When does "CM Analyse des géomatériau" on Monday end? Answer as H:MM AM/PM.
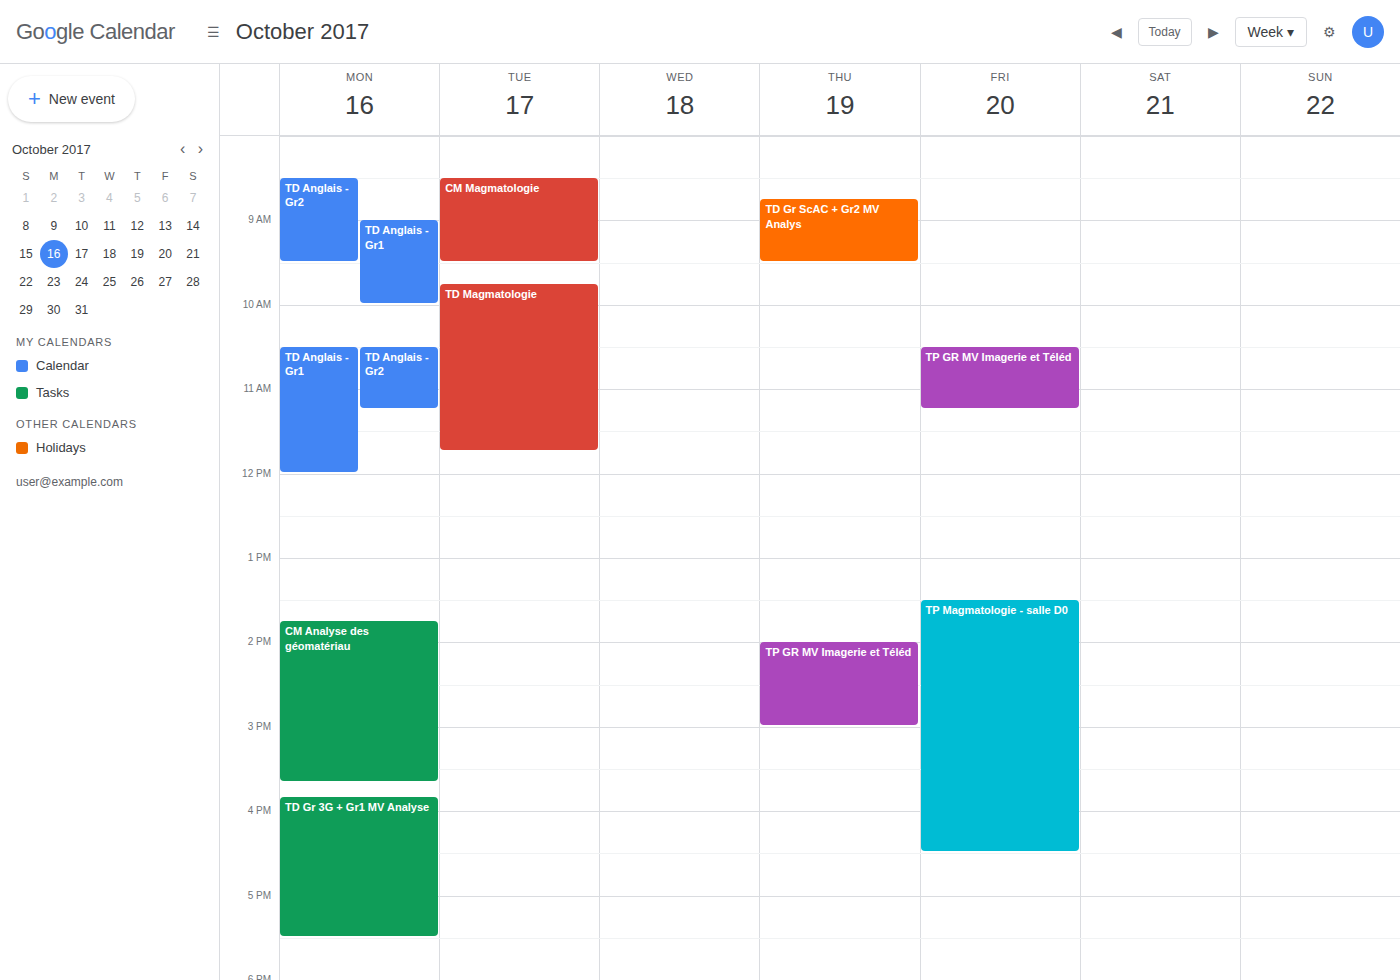
3:40 PM